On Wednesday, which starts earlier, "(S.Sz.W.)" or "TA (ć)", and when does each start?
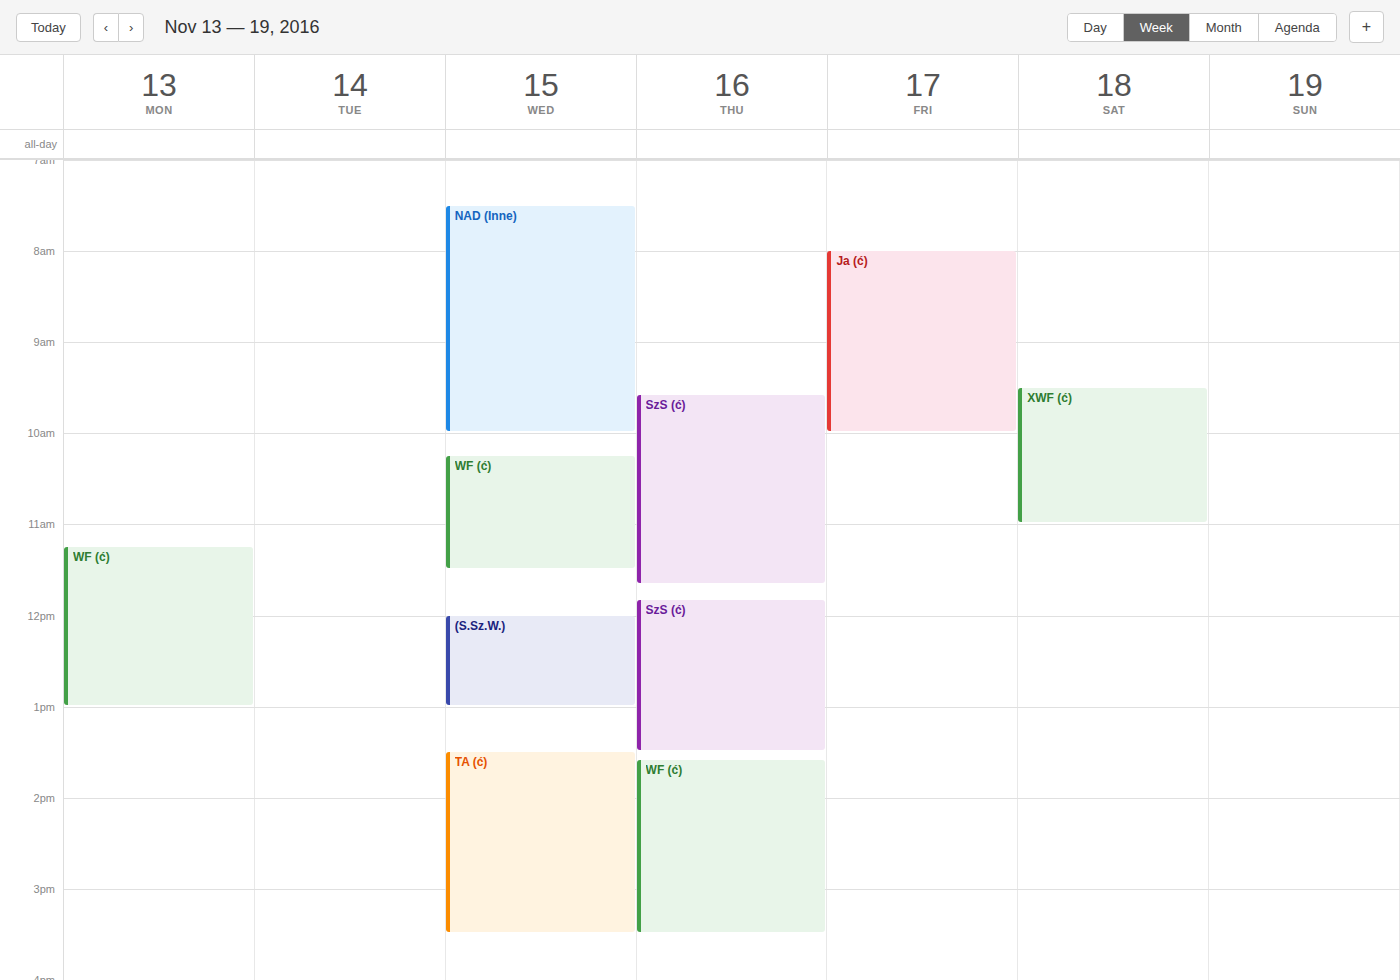
"(S.Sz.W.)" 12:00 PM; "TA (ć)" 1:30 PM.